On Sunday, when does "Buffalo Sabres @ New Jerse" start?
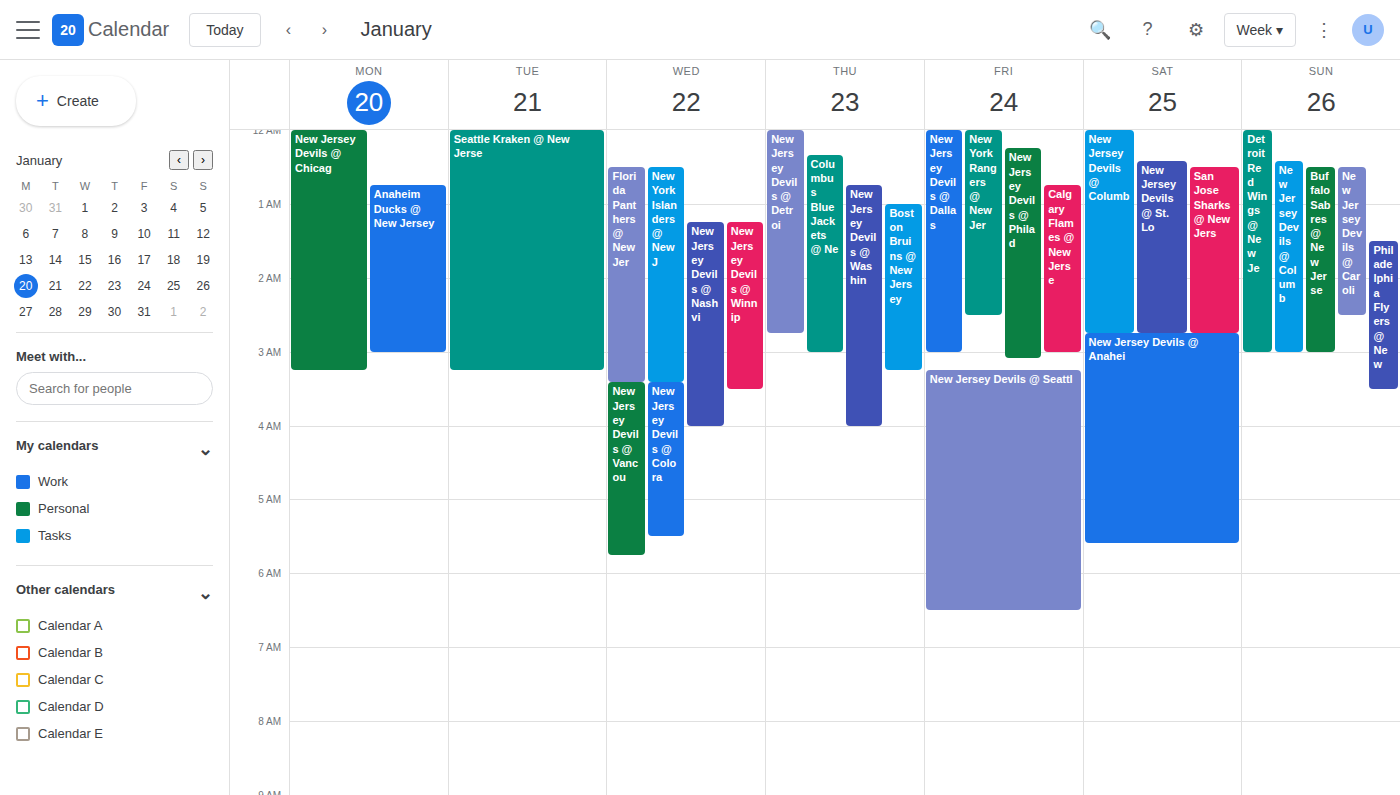
12:30 AM